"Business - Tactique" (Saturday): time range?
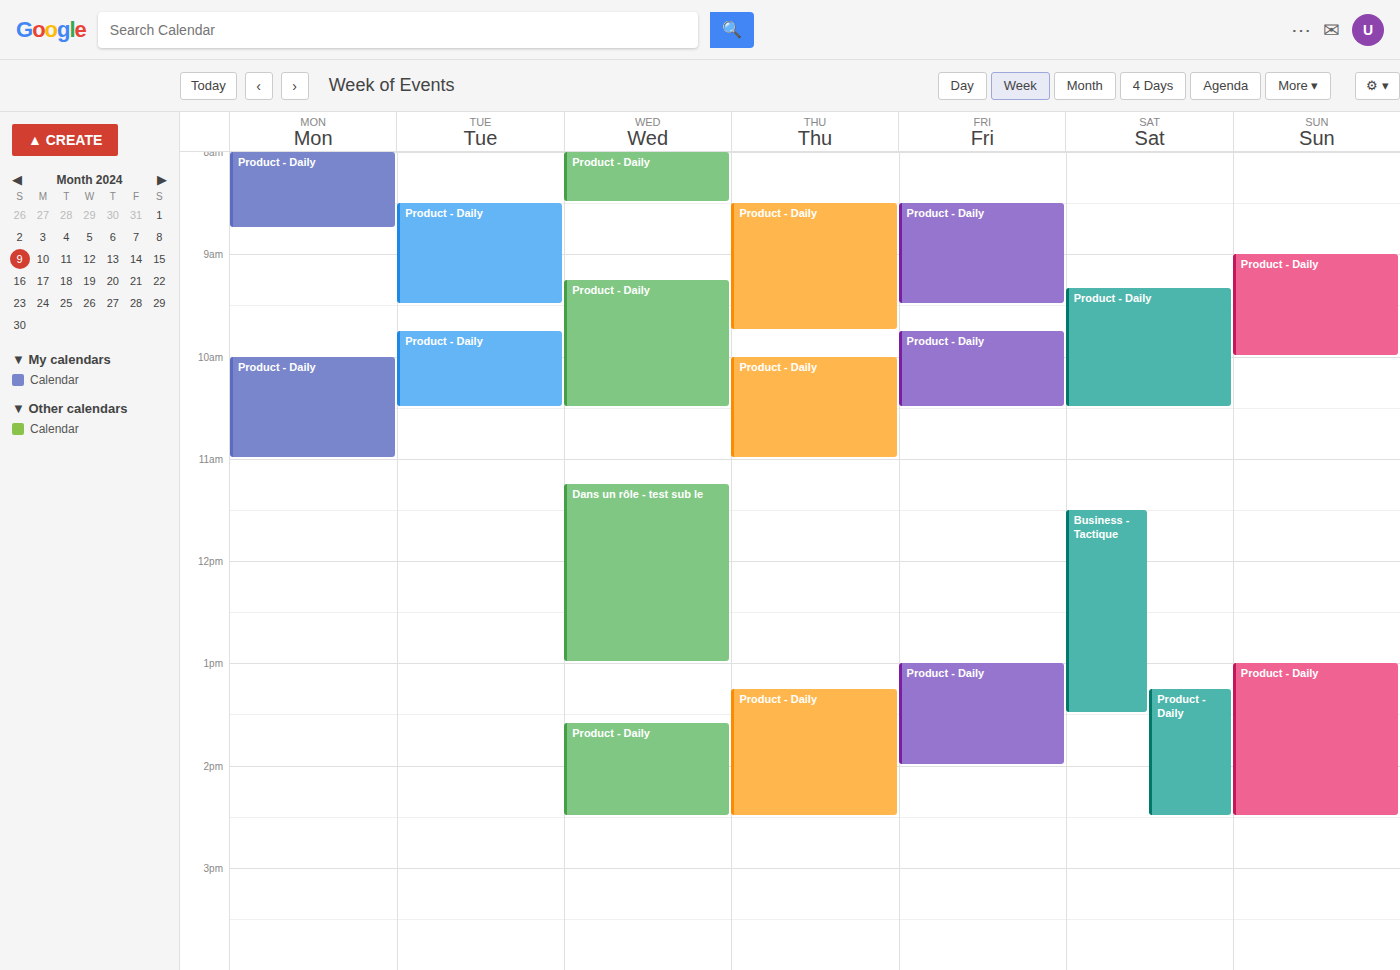
11:30 AM to 1:30 PM